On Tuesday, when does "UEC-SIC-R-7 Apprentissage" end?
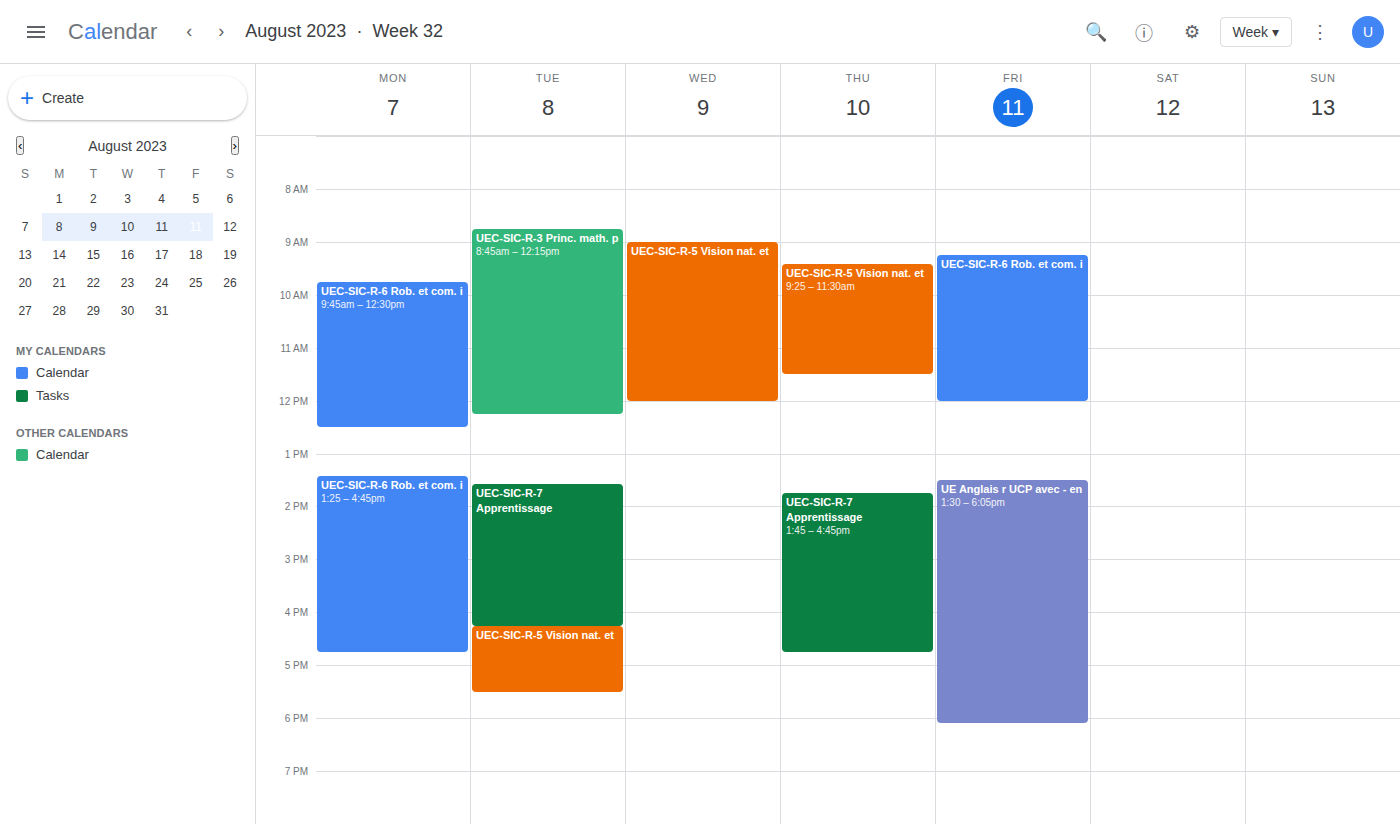
4:15 PM